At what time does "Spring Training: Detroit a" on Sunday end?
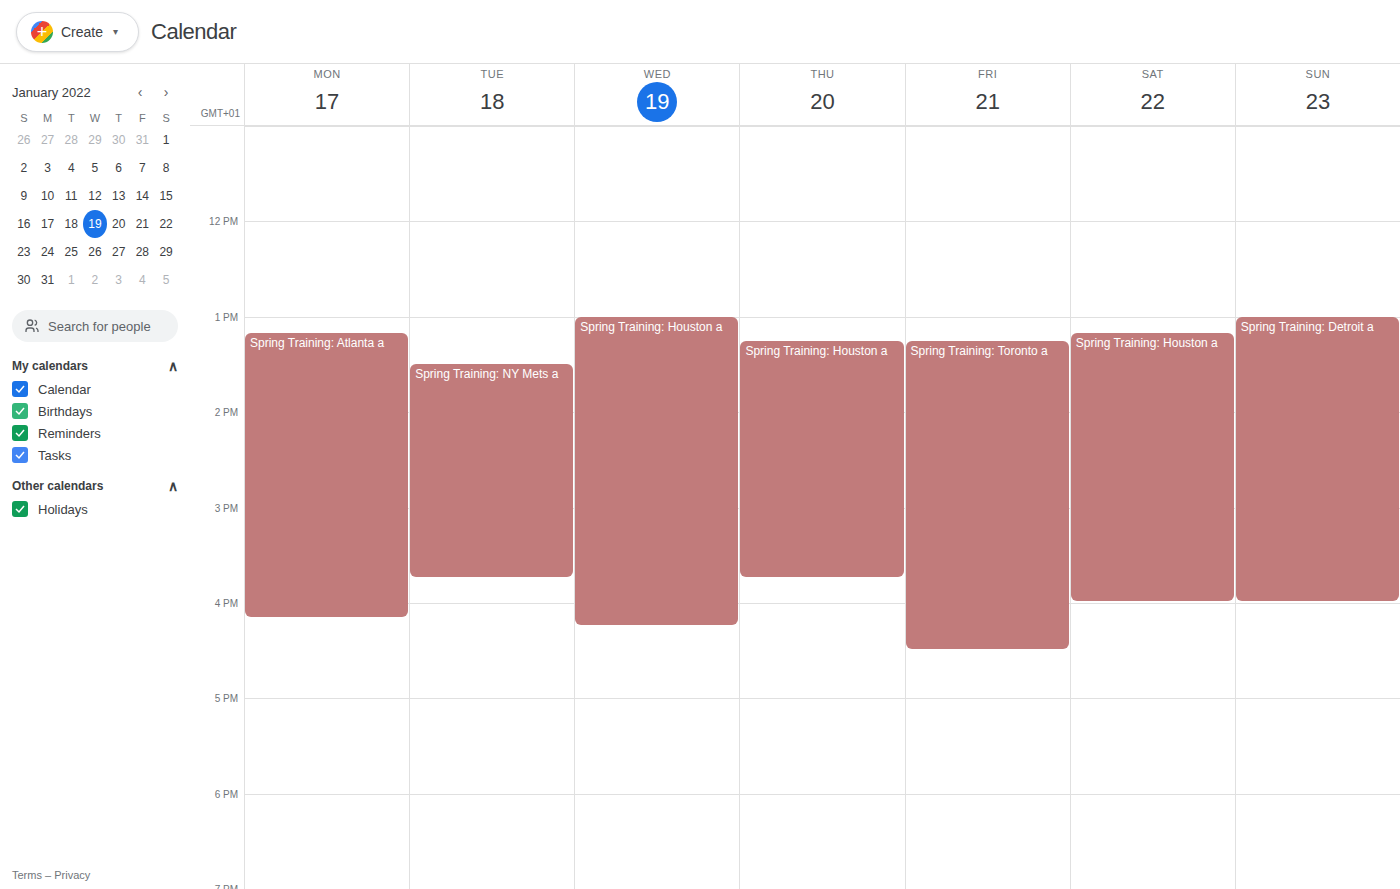
16:00